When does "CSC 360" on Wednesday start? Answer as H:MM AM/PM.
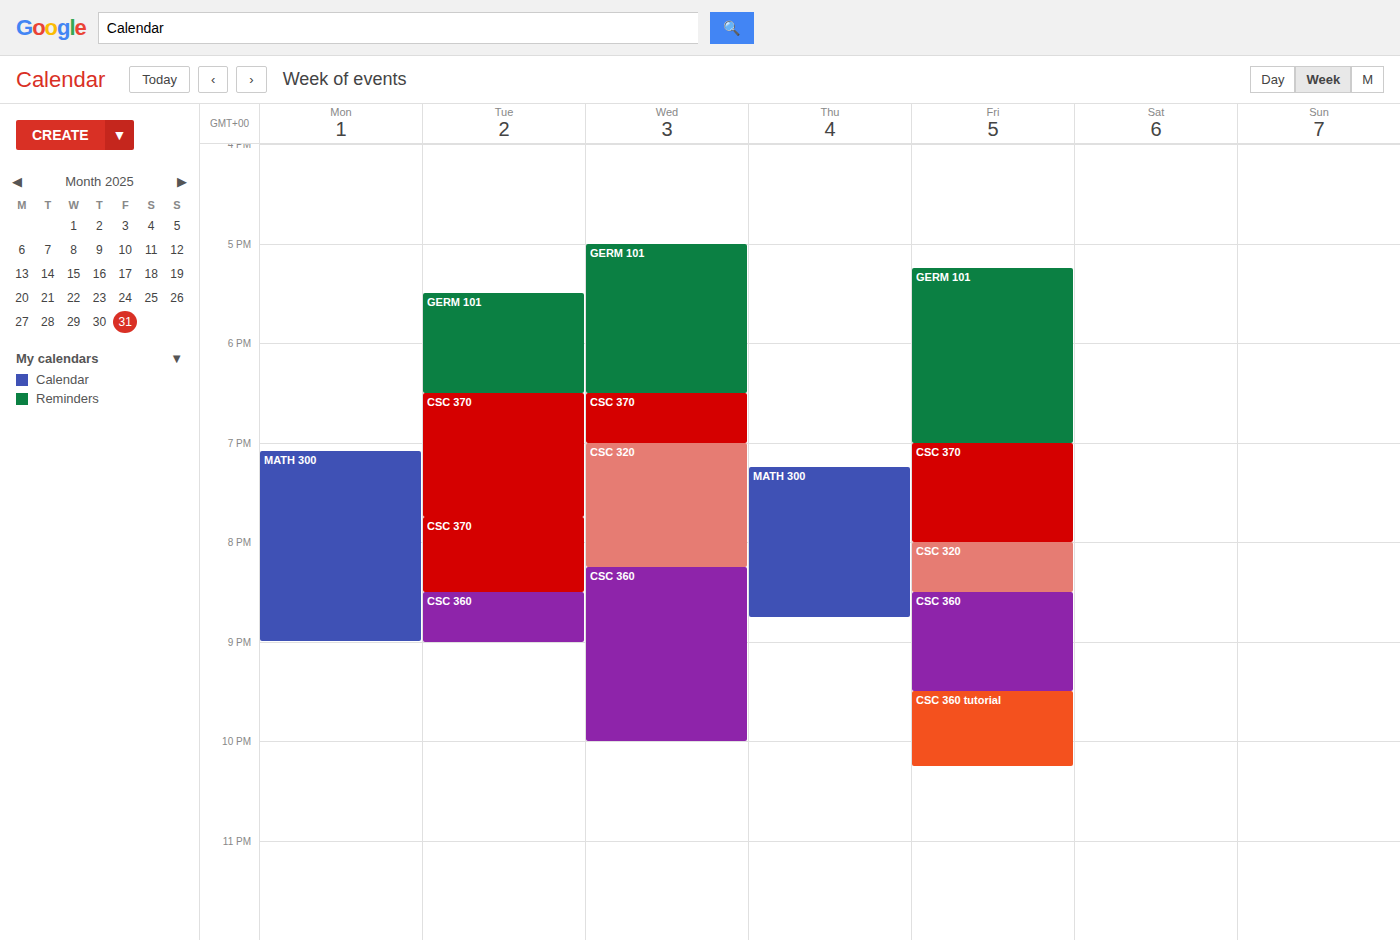
8:15 PM